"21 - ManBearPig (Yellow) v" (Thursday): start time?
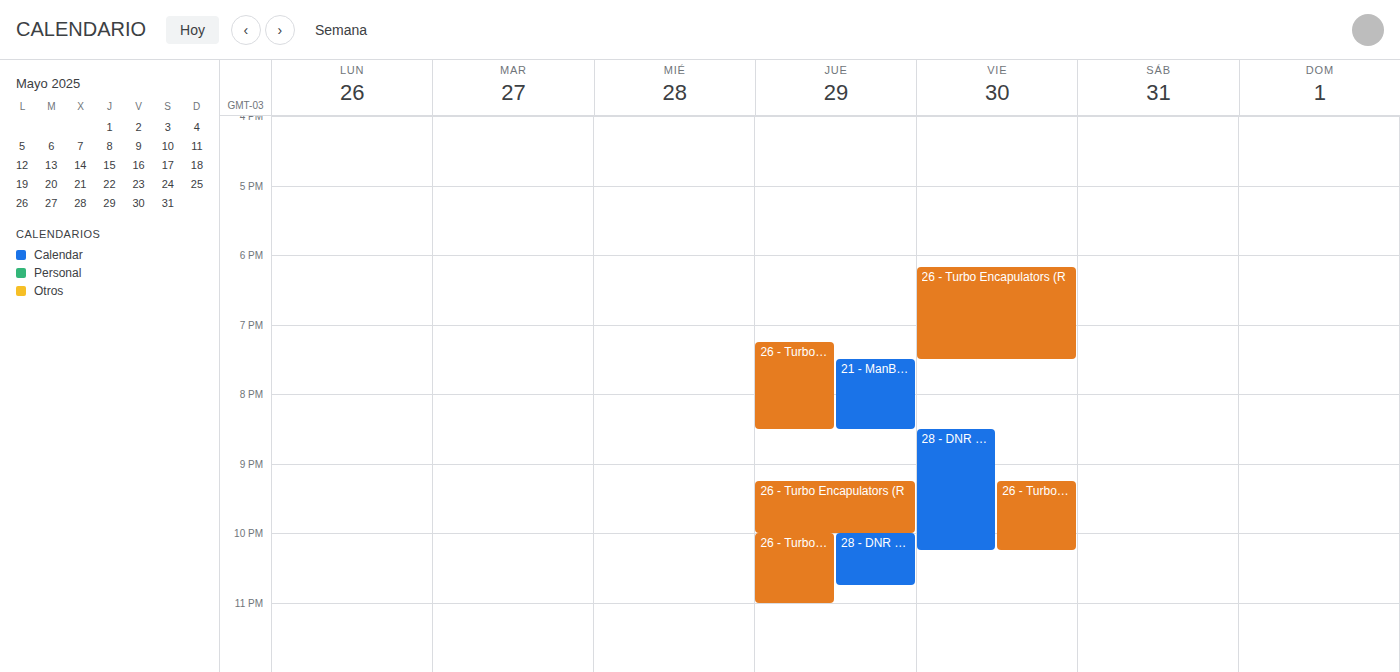
7:30 PM